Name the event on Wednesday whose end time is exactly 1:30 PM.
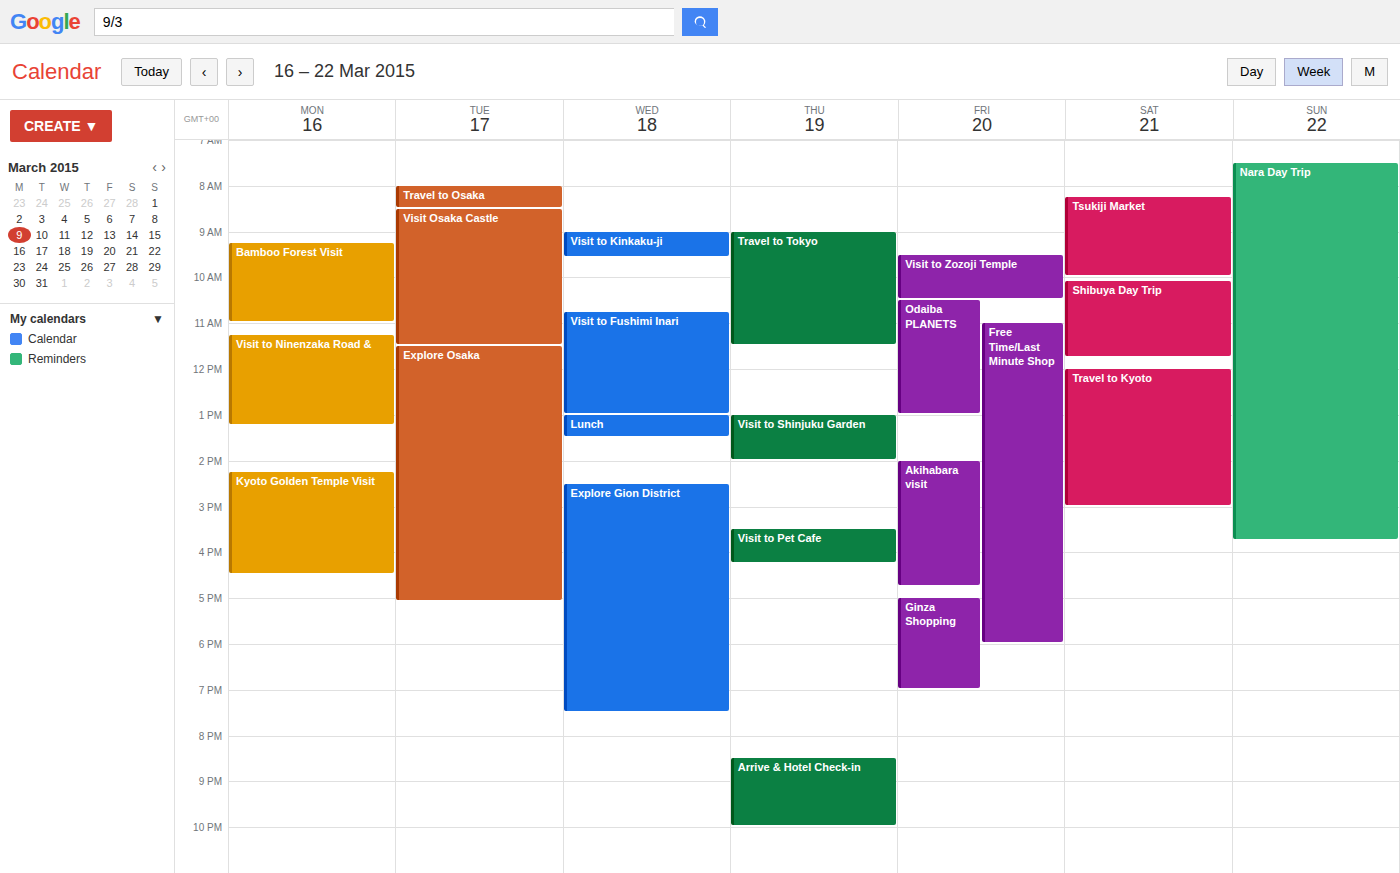
"Lunch"